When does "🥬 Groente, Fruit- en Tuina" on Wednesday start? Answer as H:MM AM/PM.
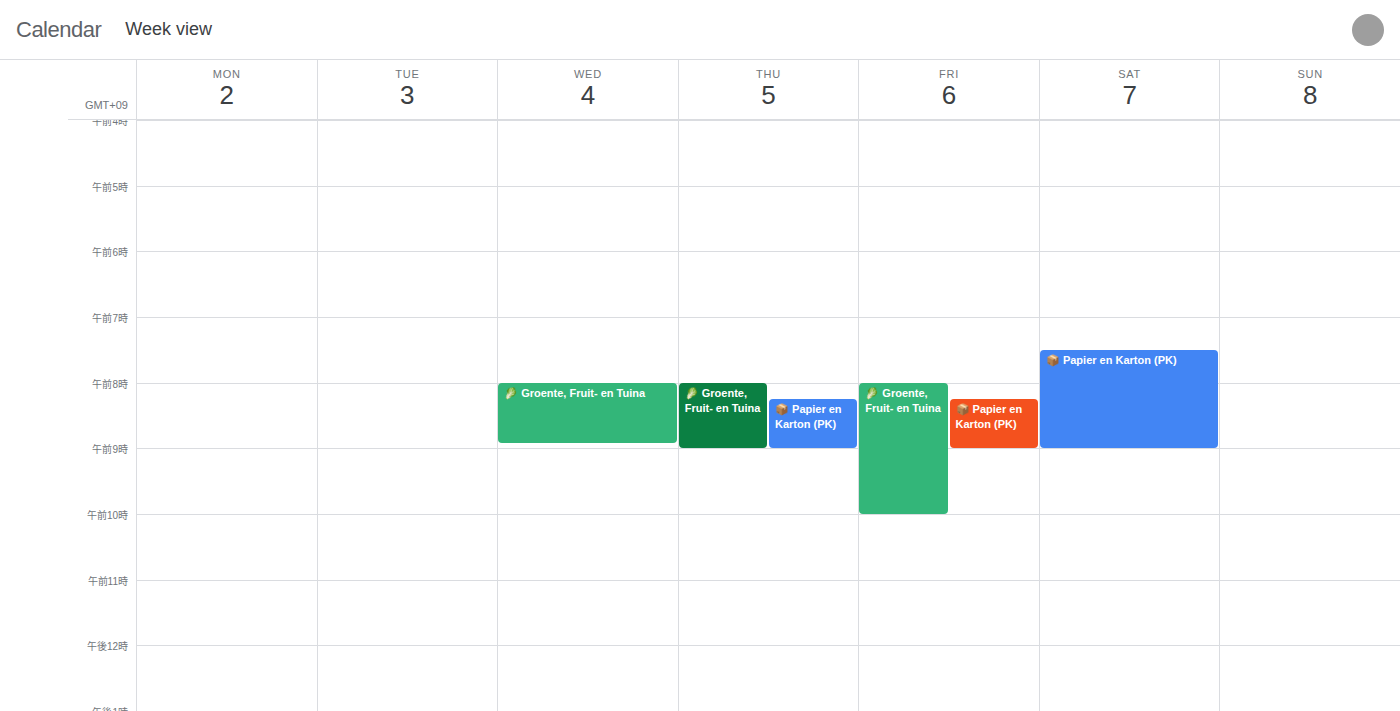
8:00 AM